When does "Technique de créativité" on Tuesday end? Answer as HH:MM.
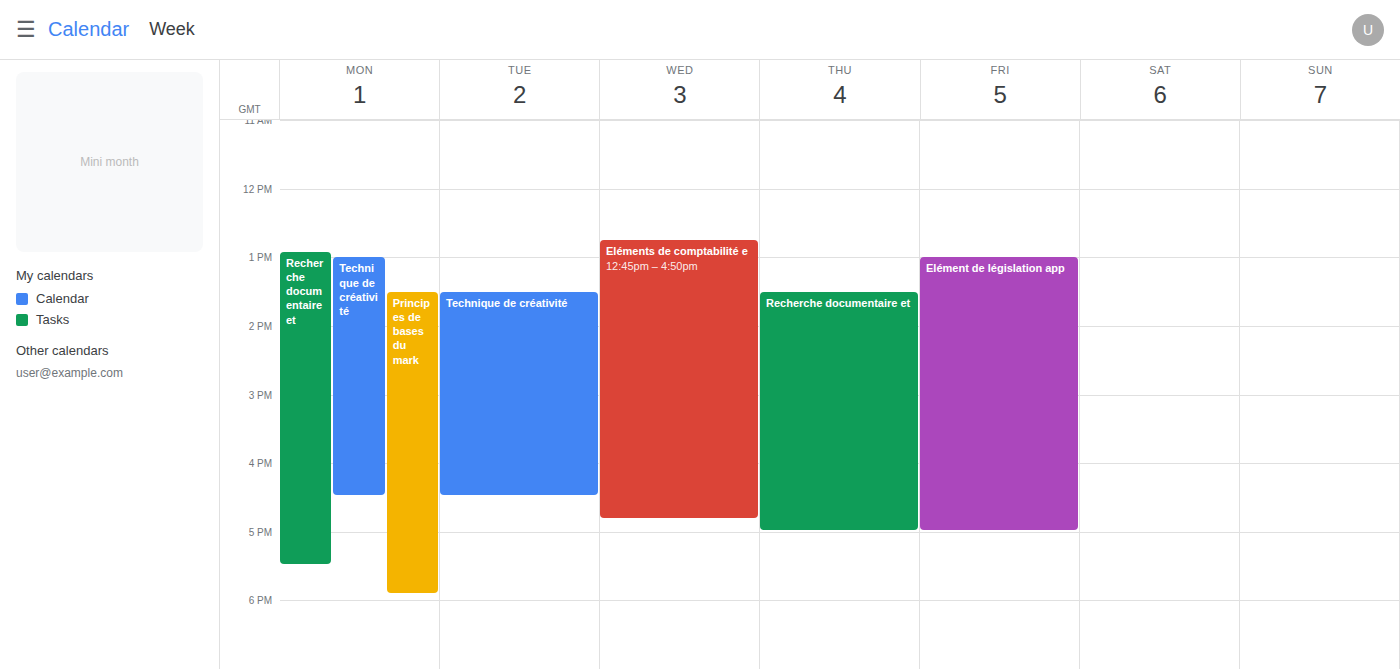
16:30